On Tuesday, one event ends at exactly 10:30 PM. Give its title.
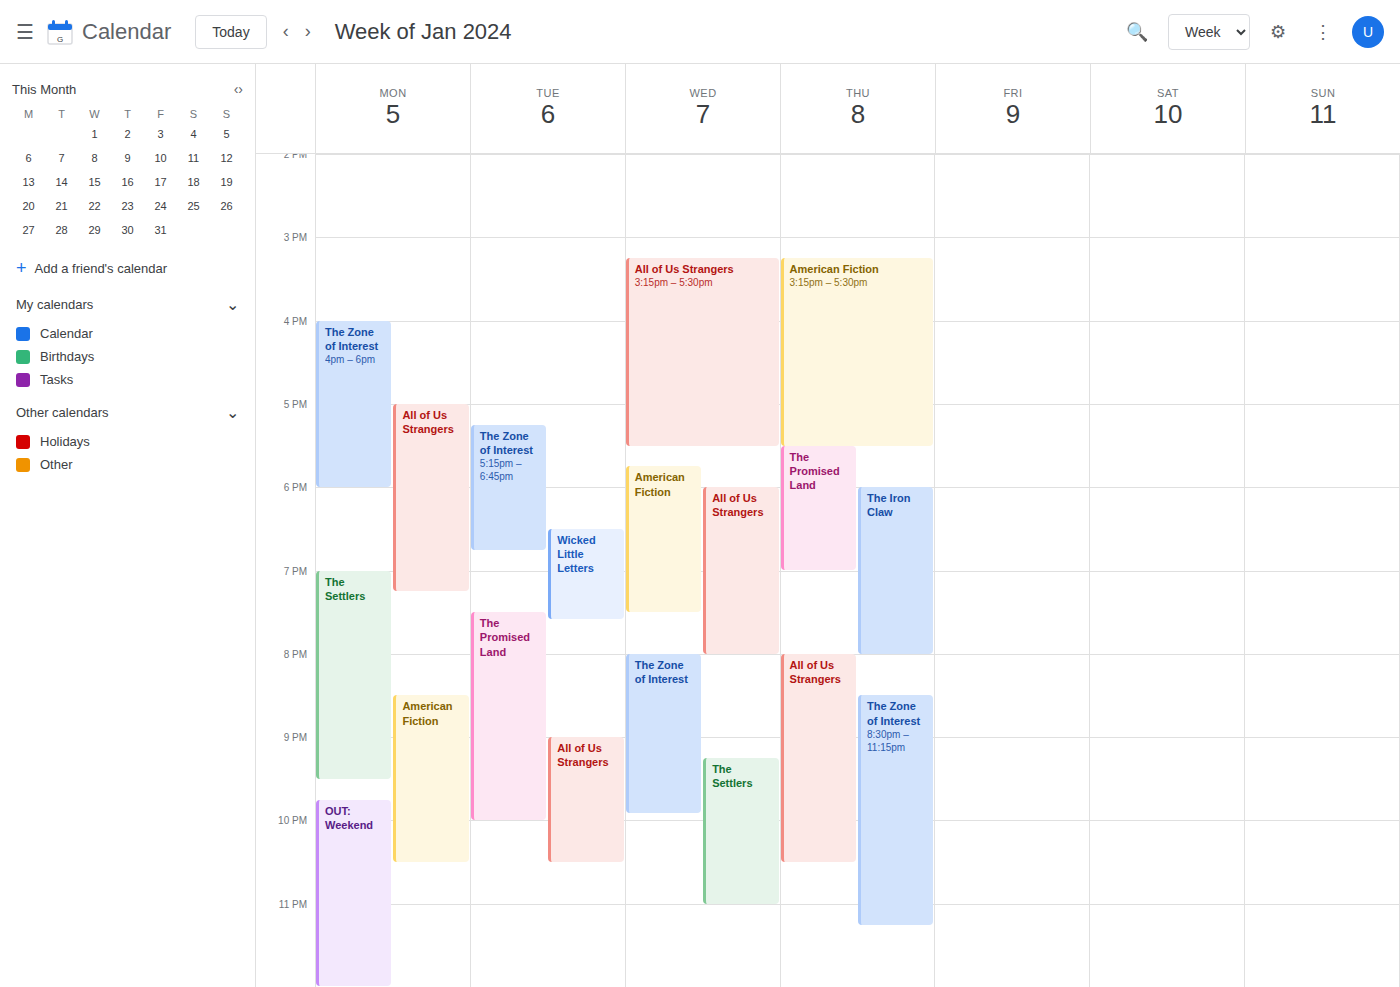
"All of Us Strangers"